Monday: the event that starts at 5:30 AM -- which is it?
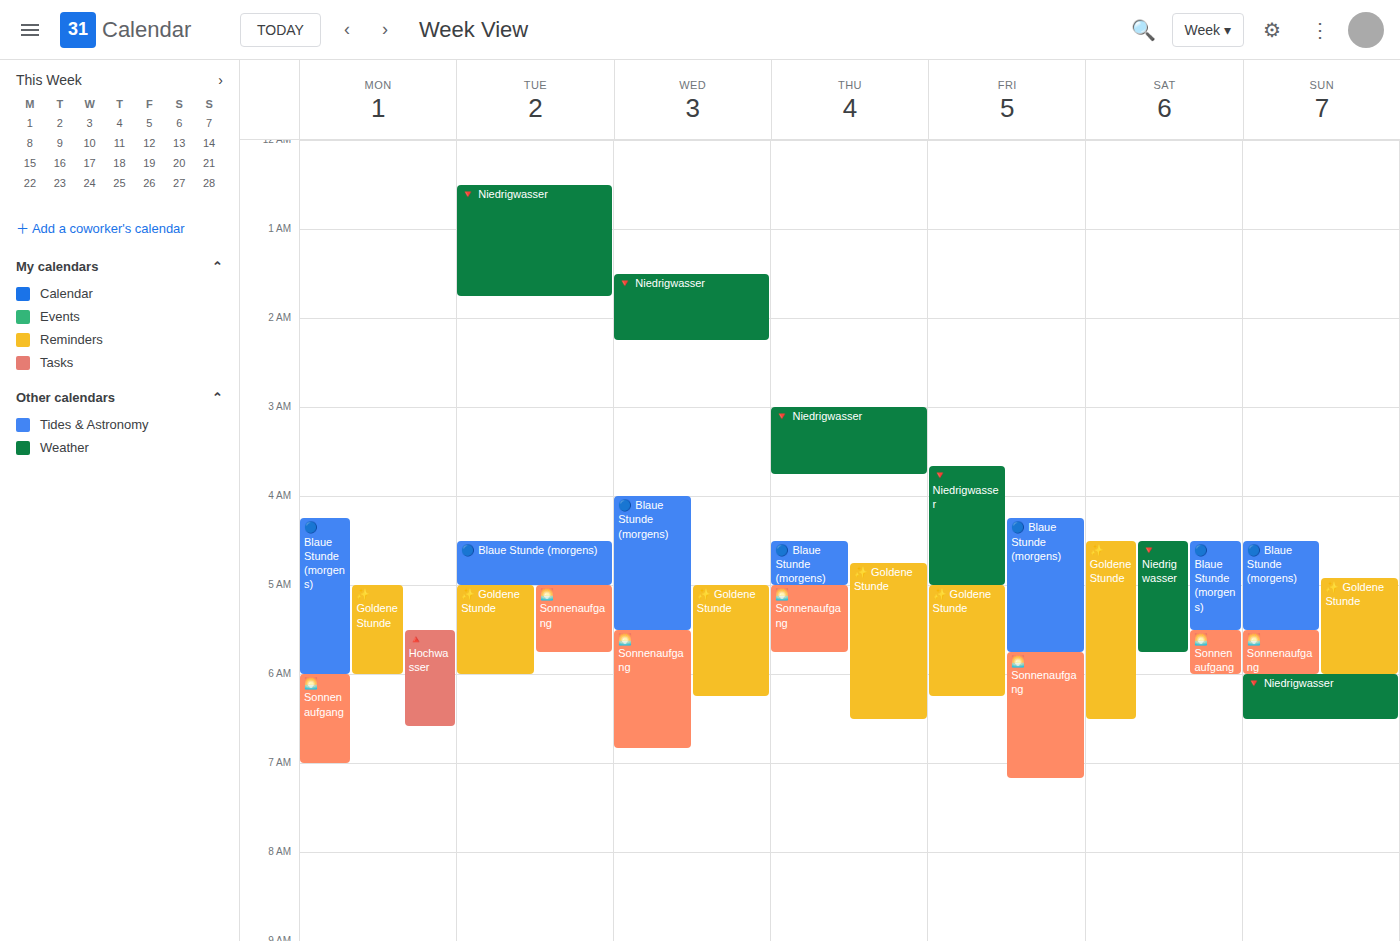
"🔺 Hochwasser"